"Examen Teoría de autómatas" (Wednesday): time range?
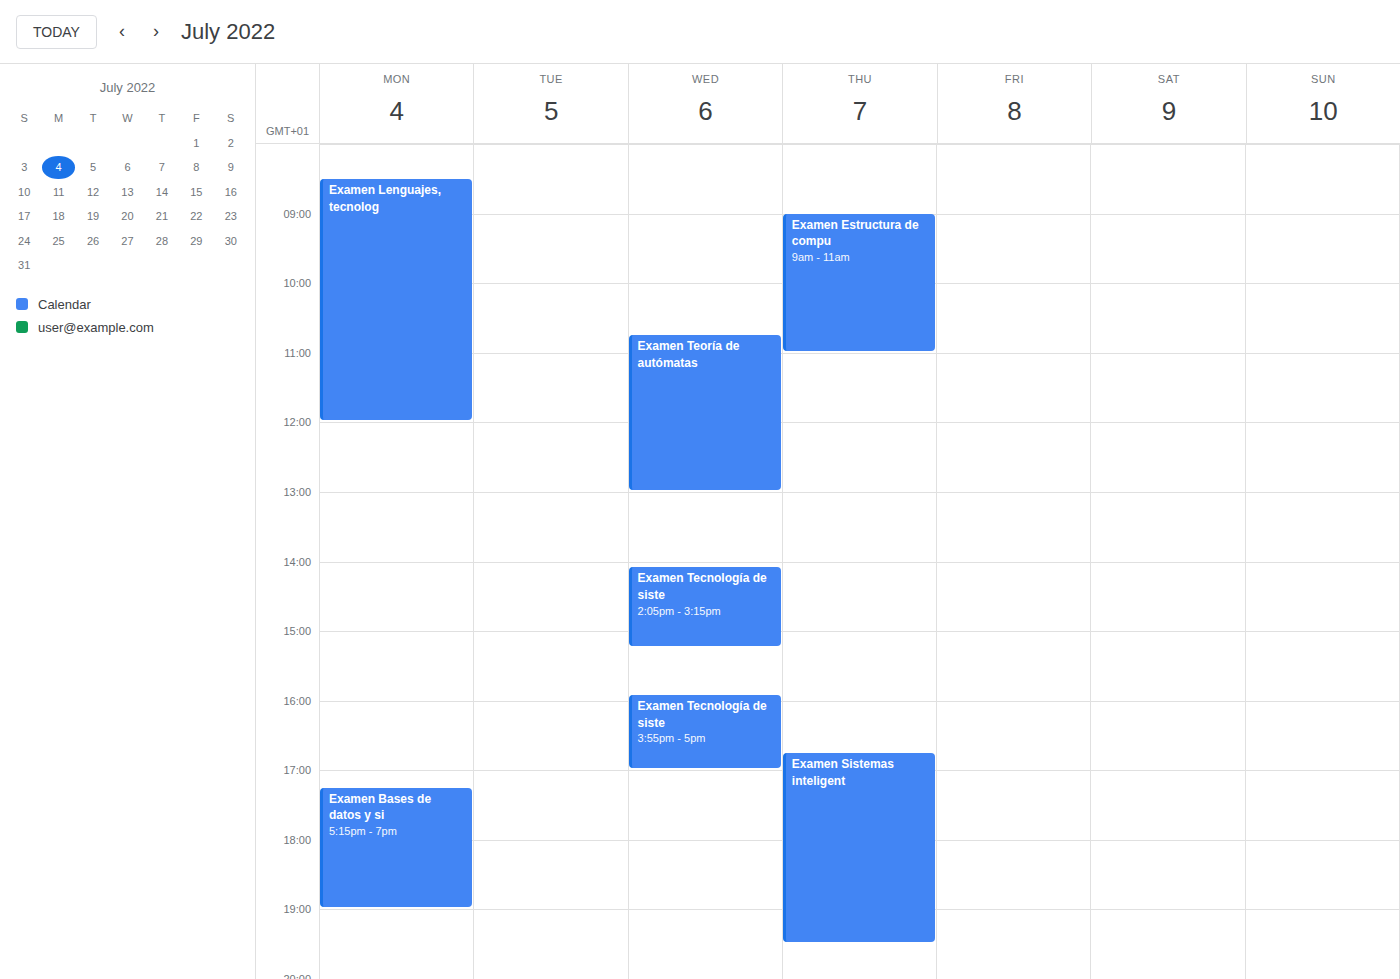
10:45 AM to 1:00 PM